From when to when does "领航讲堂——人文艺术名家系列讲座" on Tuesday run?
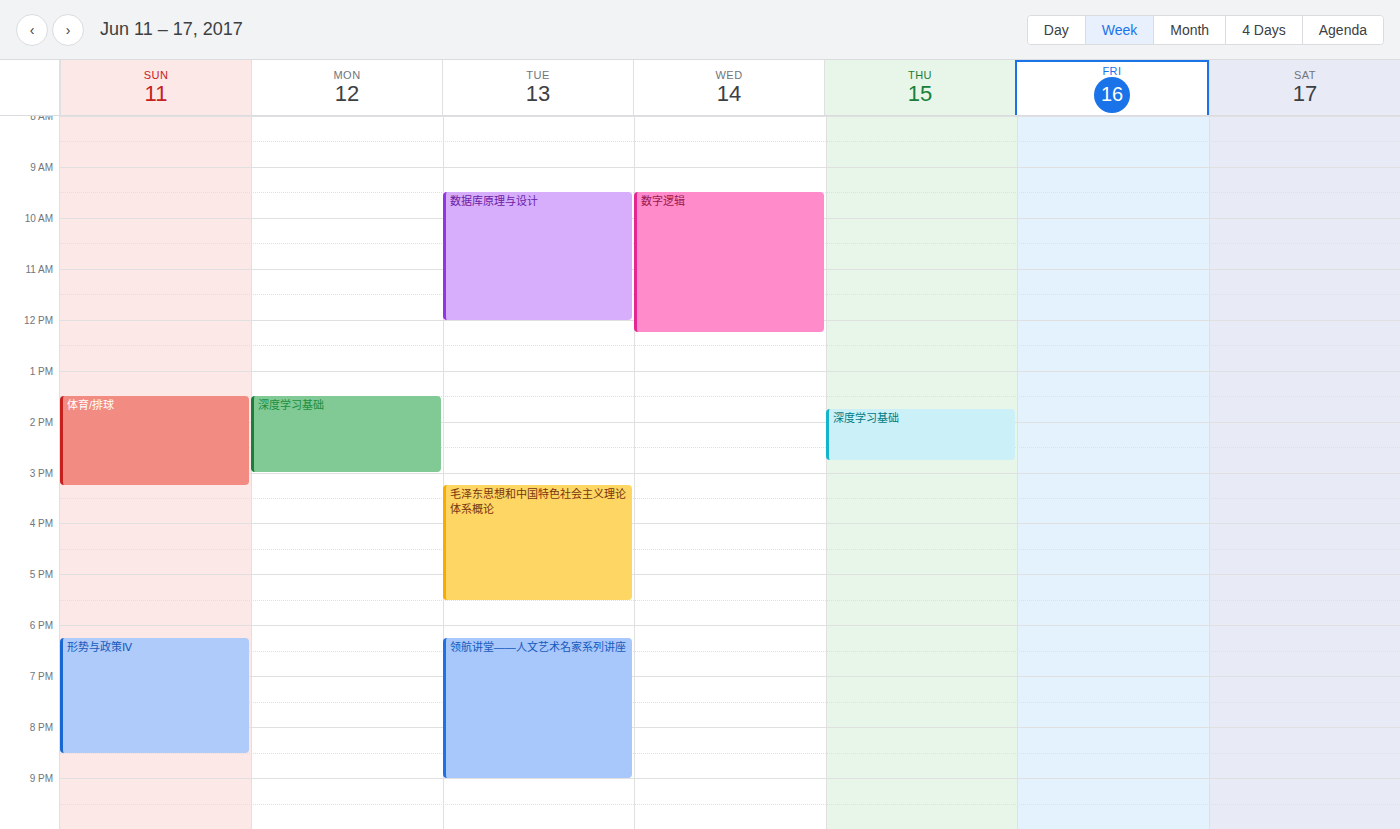
6:15 PM to 9:00 PM